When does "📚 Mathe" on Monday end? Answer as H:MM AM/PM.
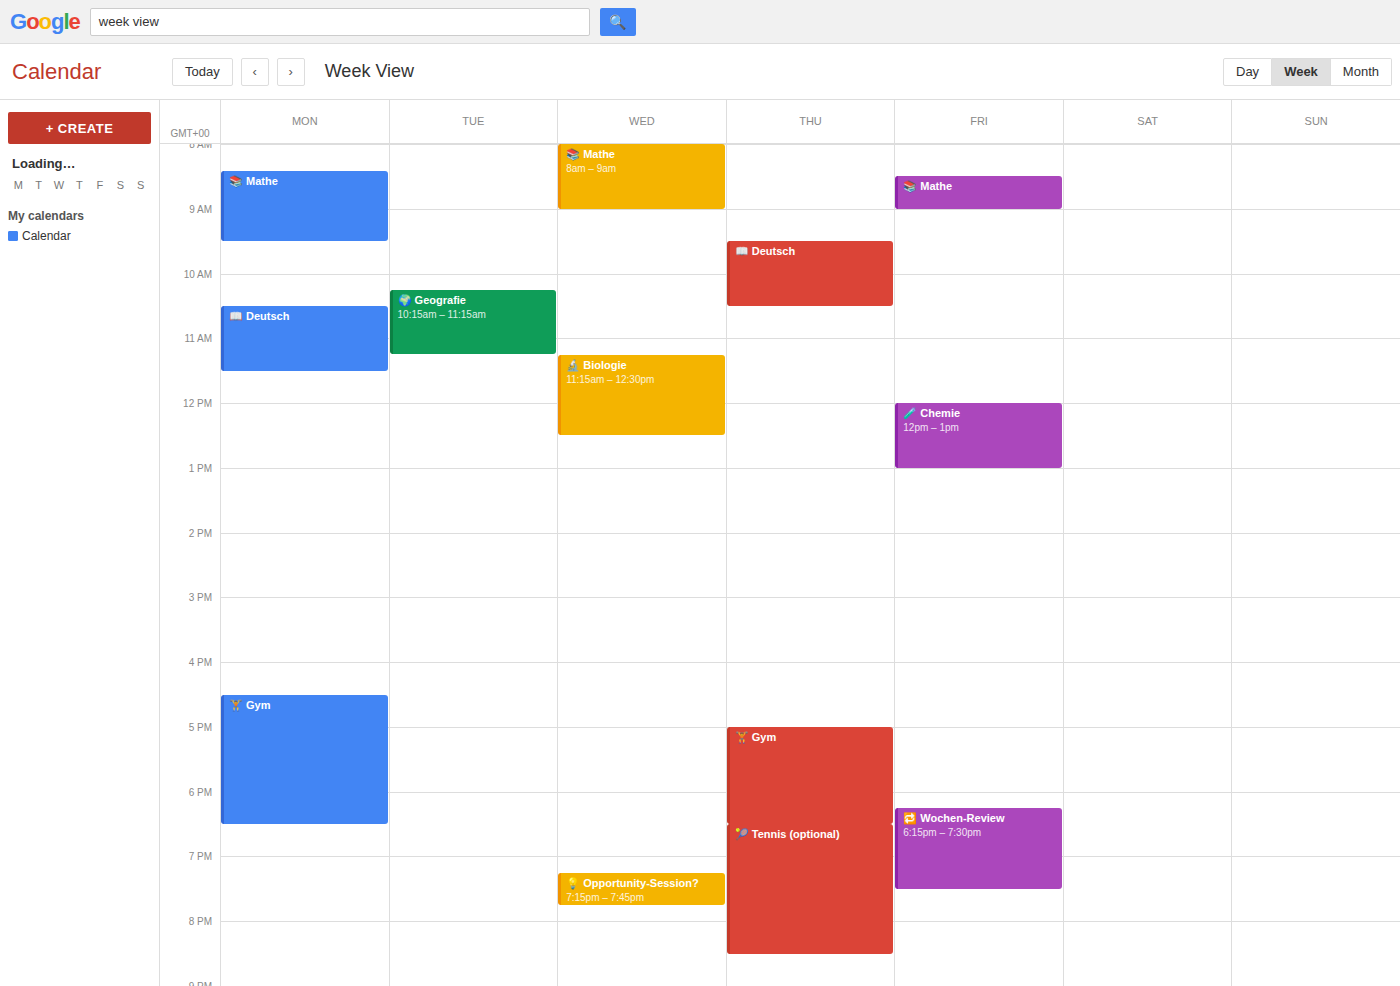
9:30 AM